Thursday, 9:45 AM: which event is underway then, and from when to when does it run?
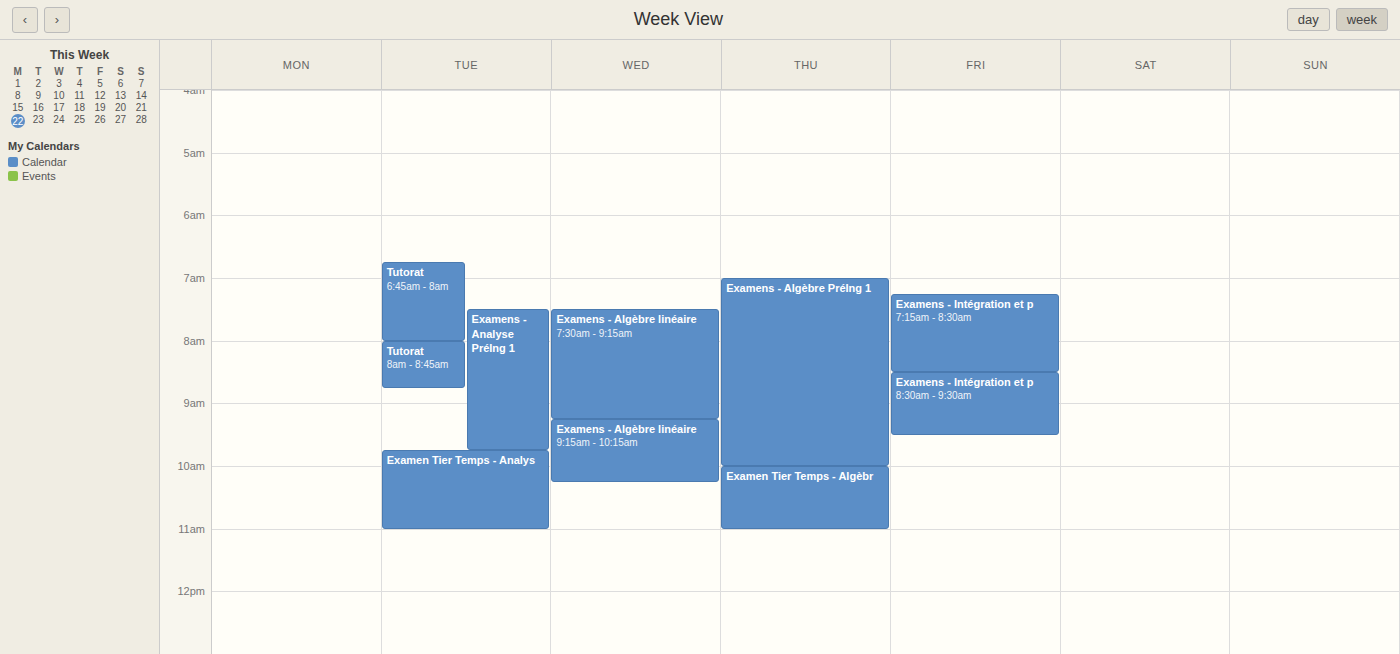
"Examens - Algèbre PréIng 1", 7:00 AM to 10:00 AM